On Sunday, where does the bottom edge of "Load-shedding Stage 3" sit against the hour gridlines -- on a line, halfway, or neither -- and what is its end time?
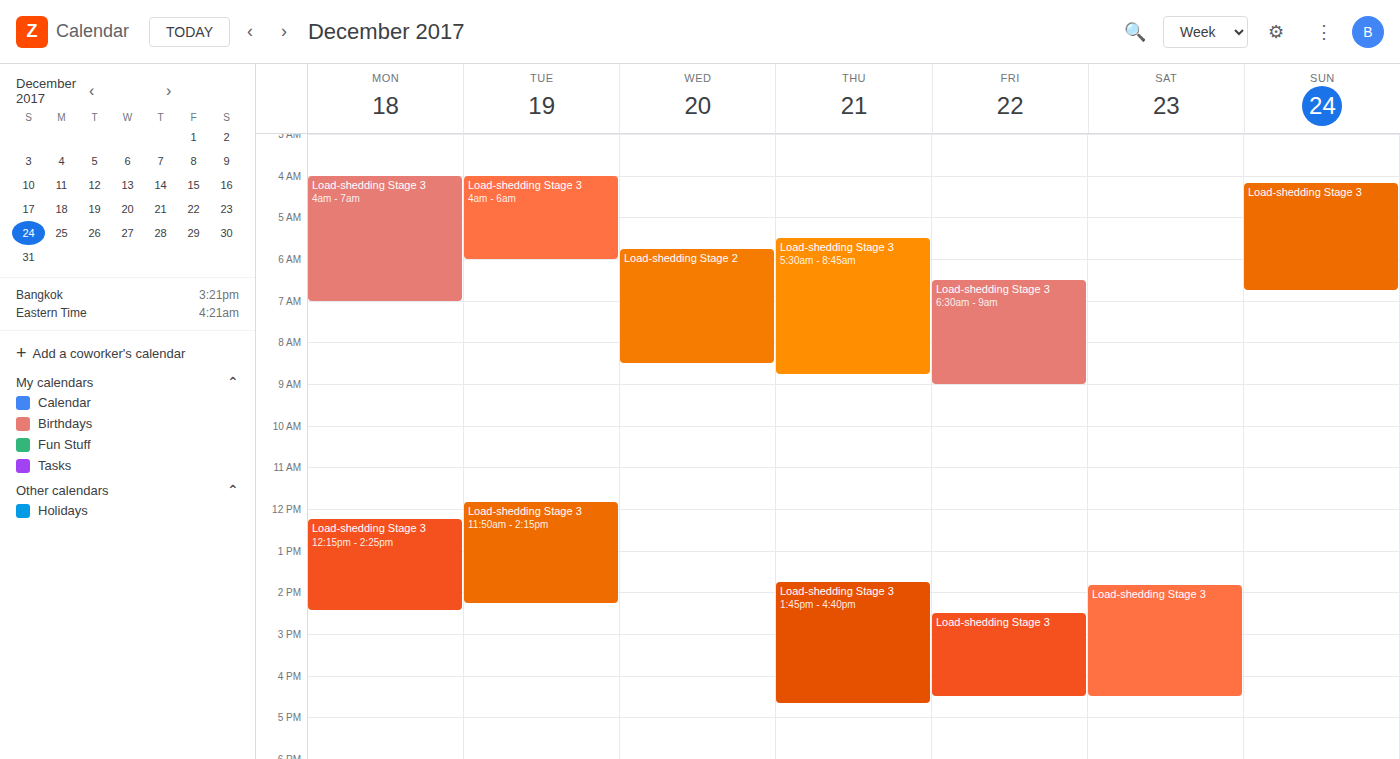
6:45 AM -- neither: three quarters of the way from the 6 AM line to the 7 AM line.